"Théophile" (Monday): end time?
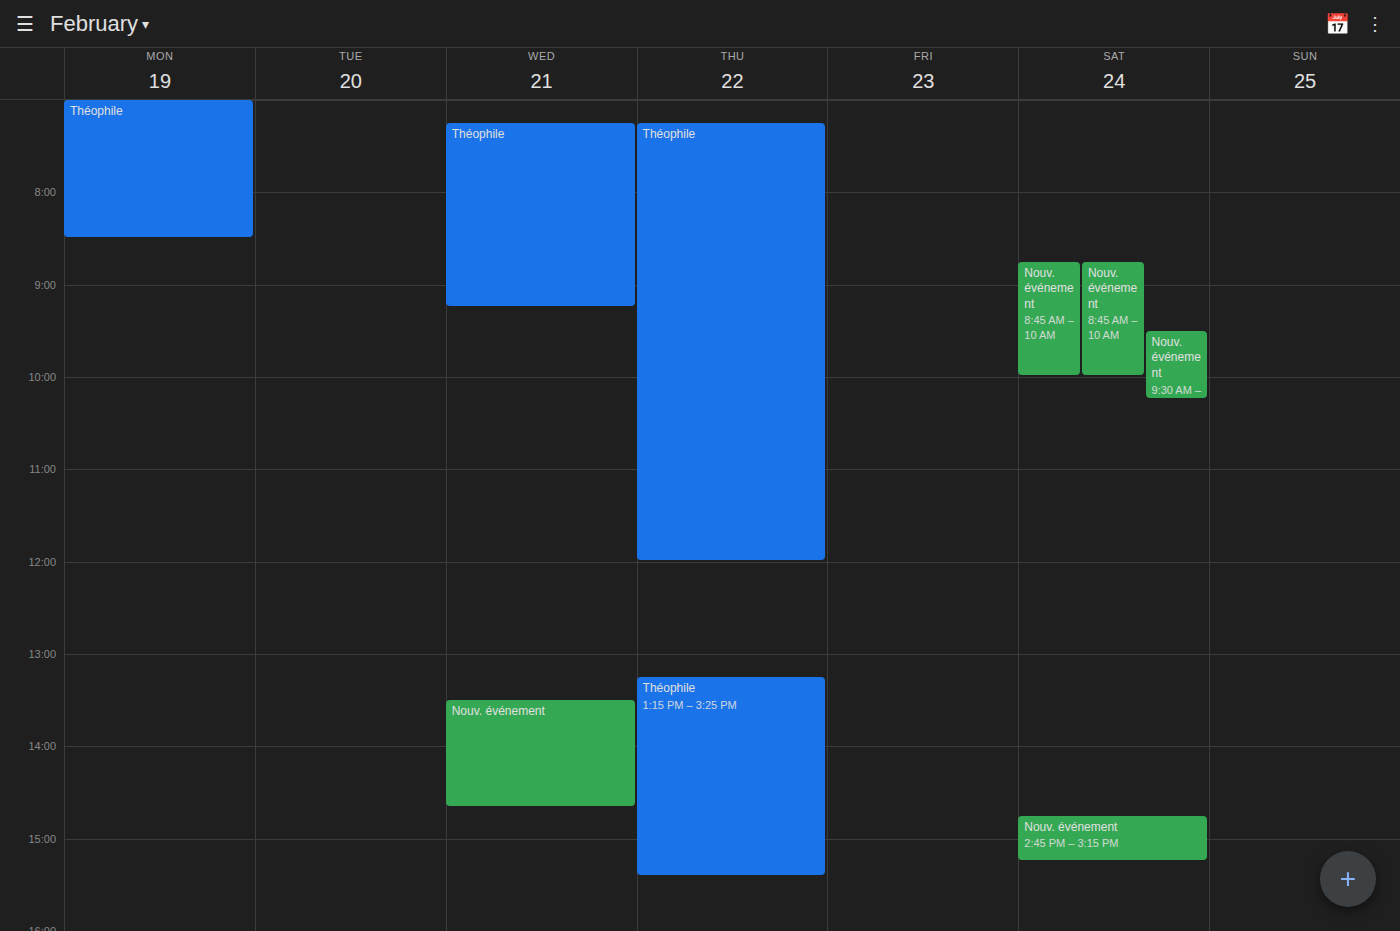
8:30 AM